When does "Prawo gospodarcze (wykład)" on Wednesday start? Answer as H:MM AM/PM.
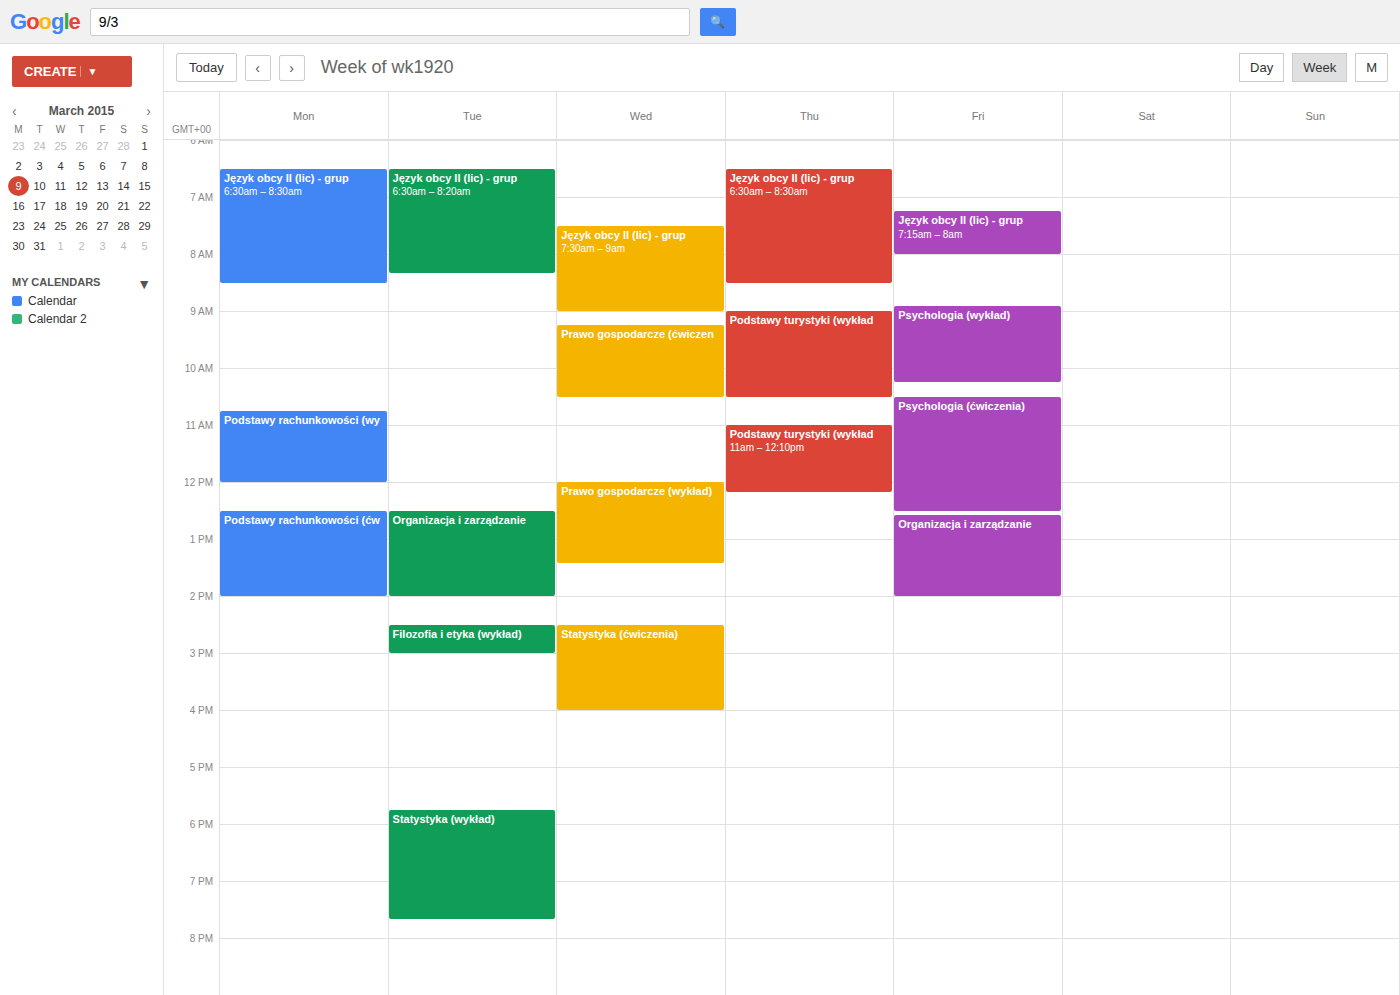
12:00 PM